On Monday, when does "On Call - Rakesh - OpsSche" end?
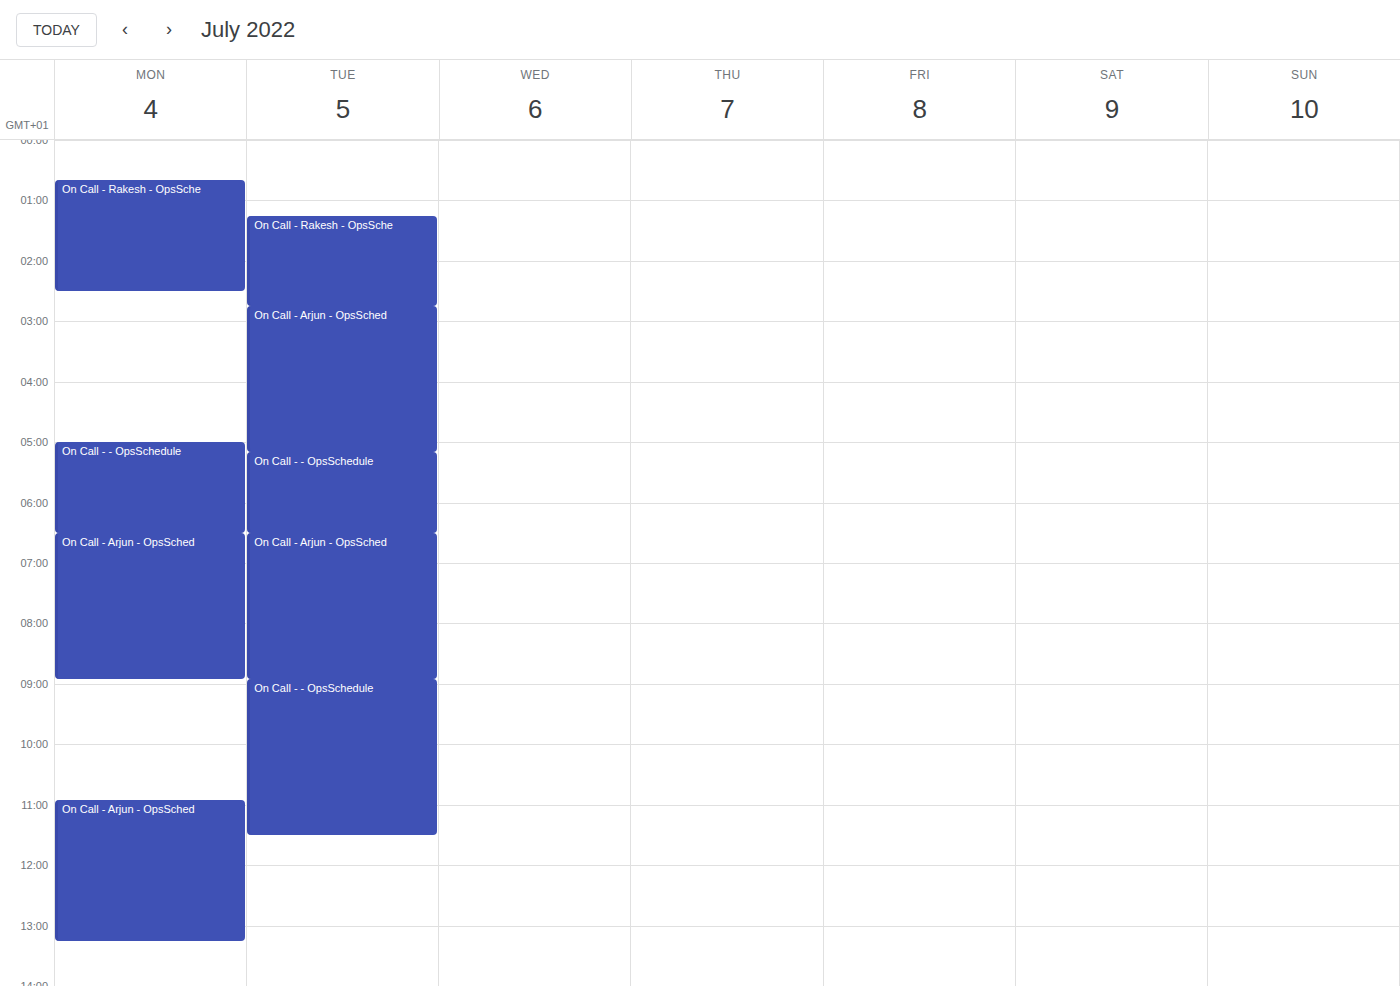
2:30 AM